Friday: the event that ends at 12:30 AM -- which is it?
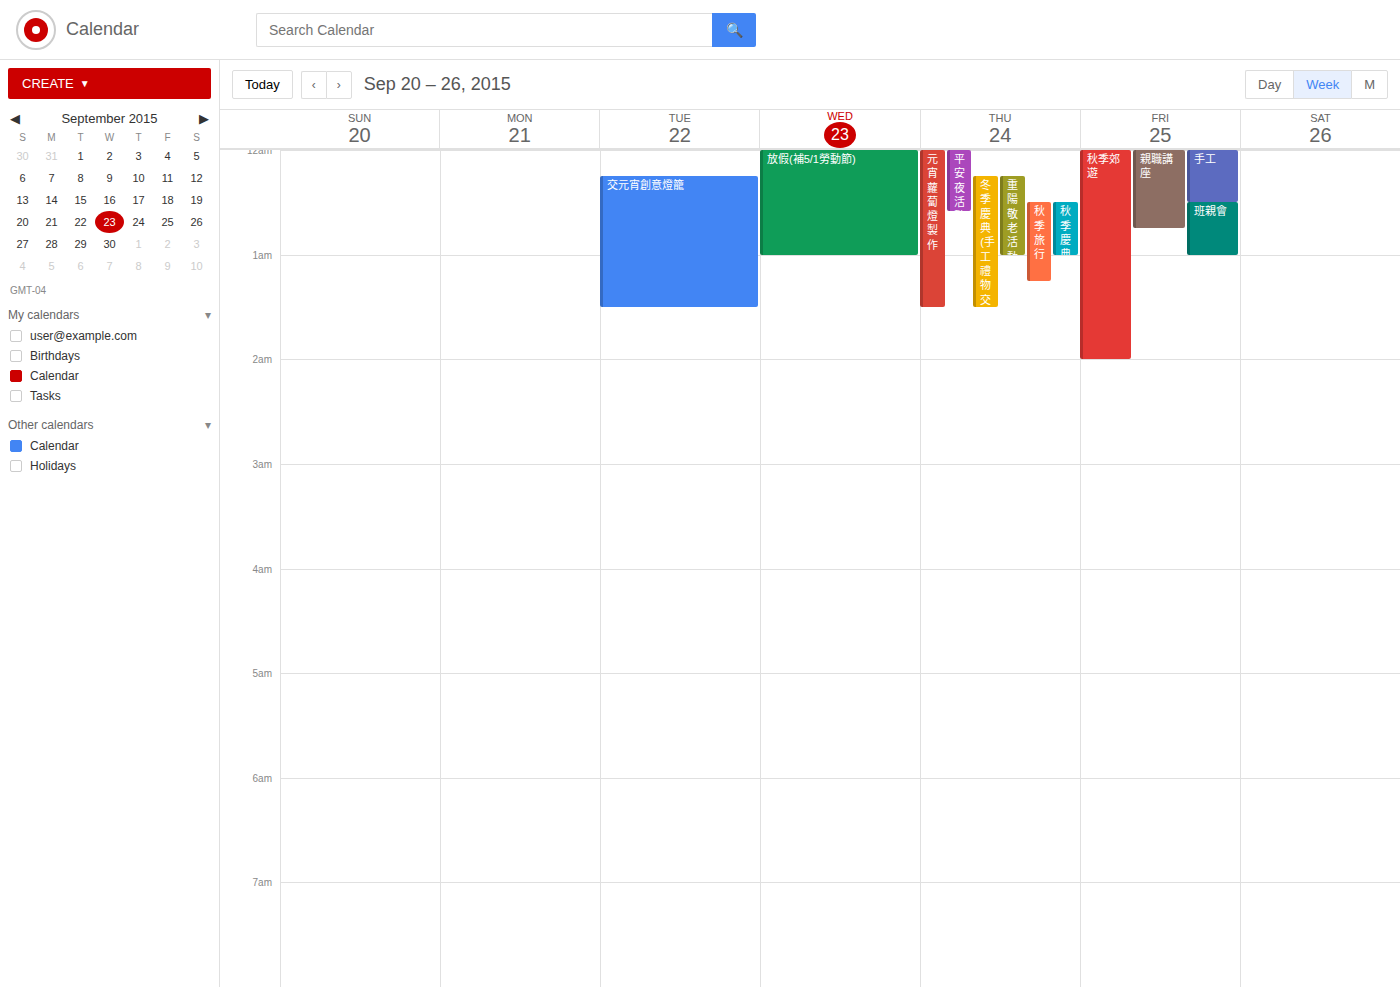
"手工"